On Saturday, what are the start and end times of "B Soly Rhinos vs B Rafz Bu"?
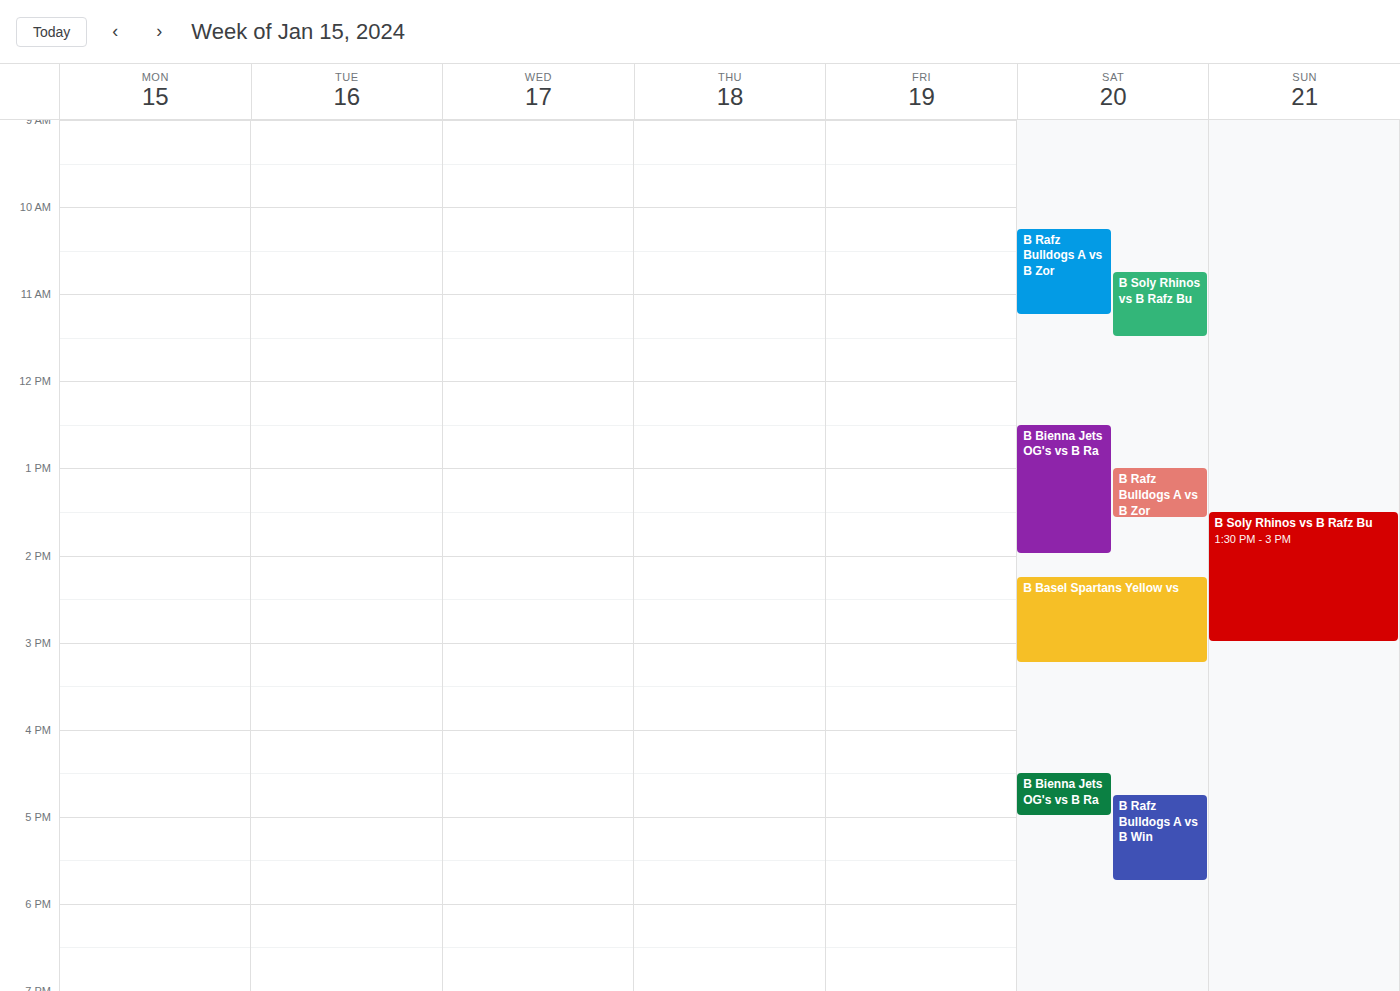
10:45 AM to 11:30 AM